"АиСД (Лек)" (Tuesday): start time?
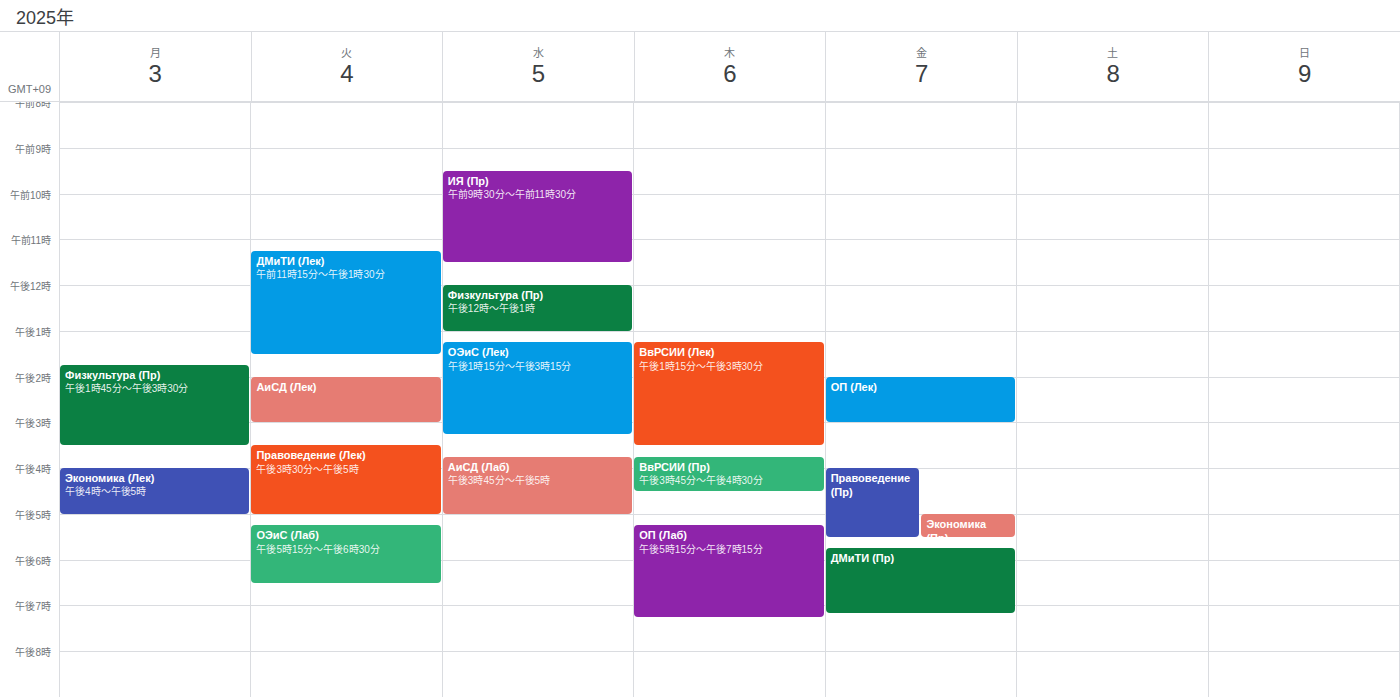
2:00 PM